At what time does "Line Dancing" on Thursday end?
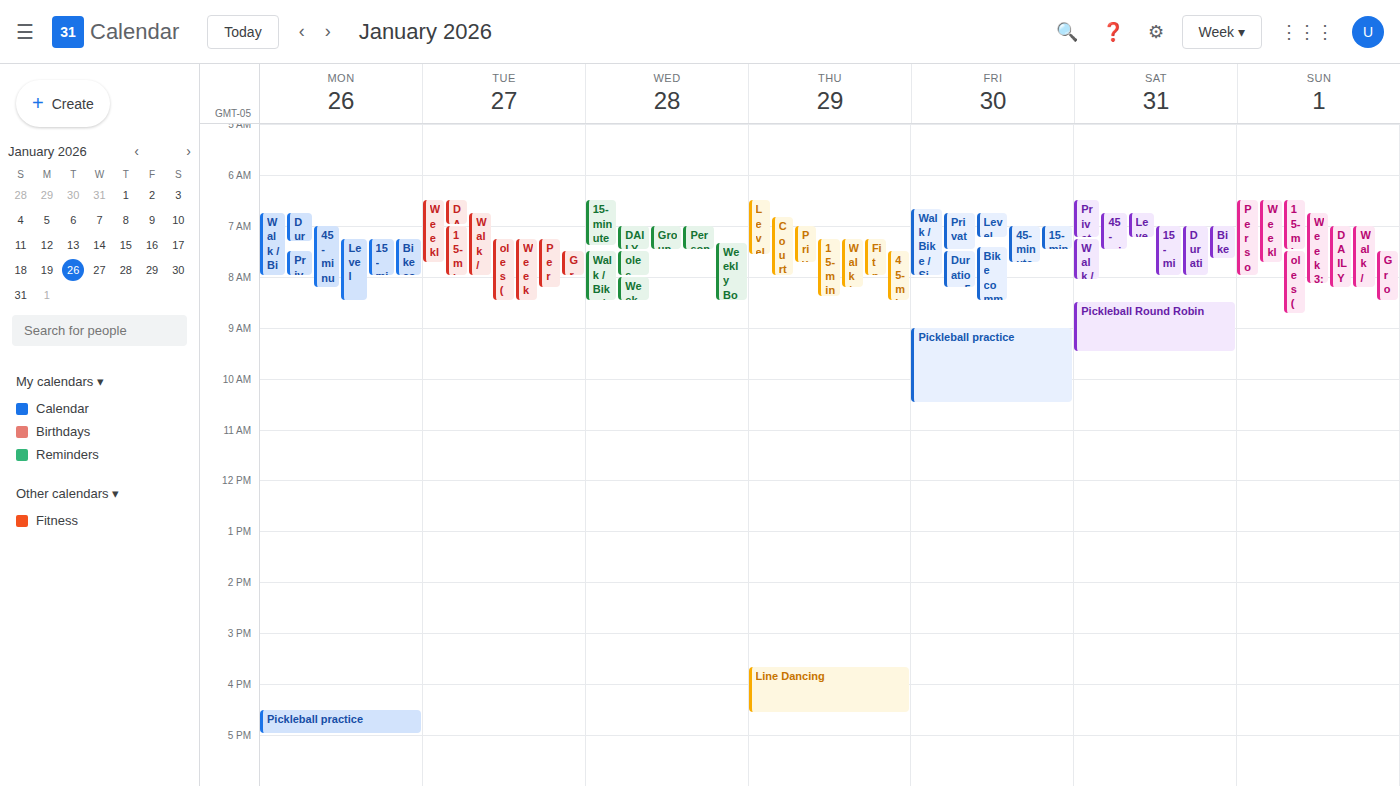
4:35 PM